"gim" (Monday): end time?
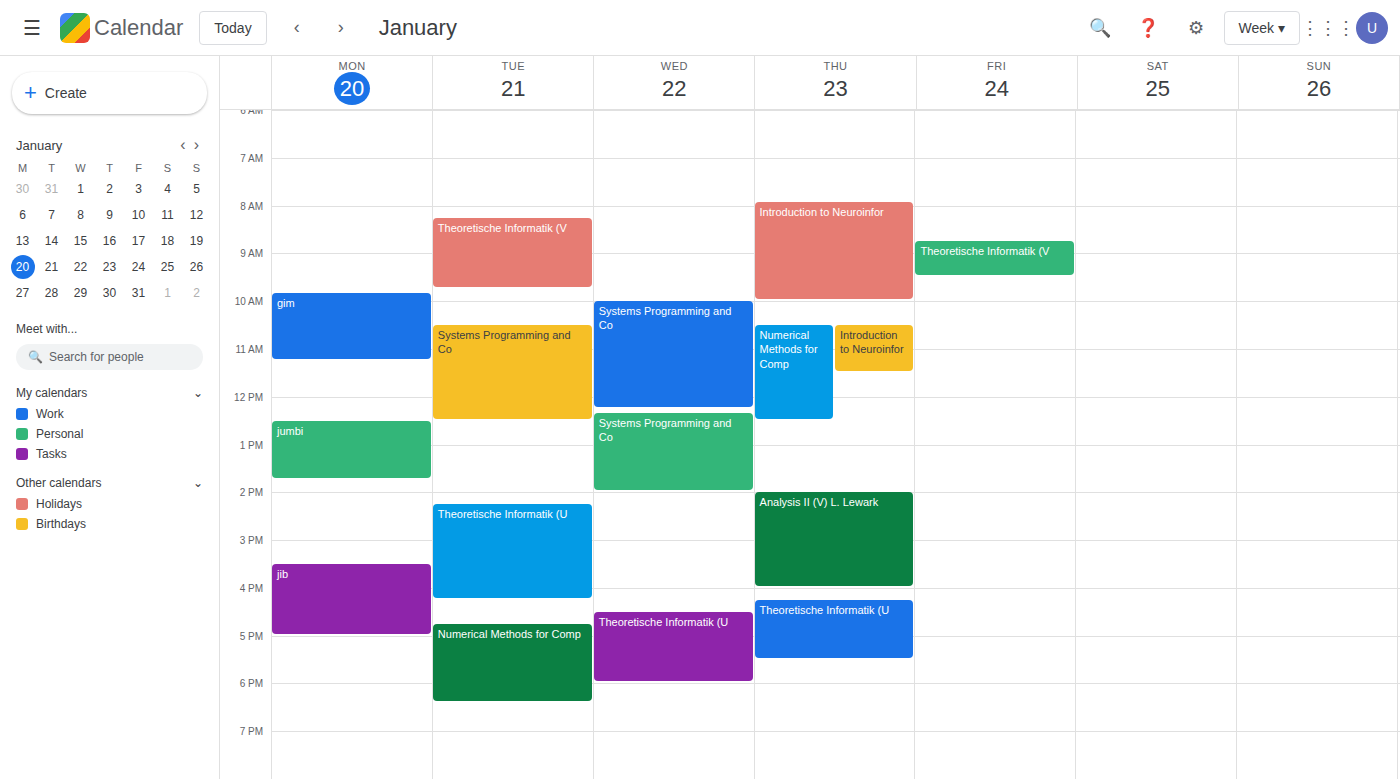
11:15 AM